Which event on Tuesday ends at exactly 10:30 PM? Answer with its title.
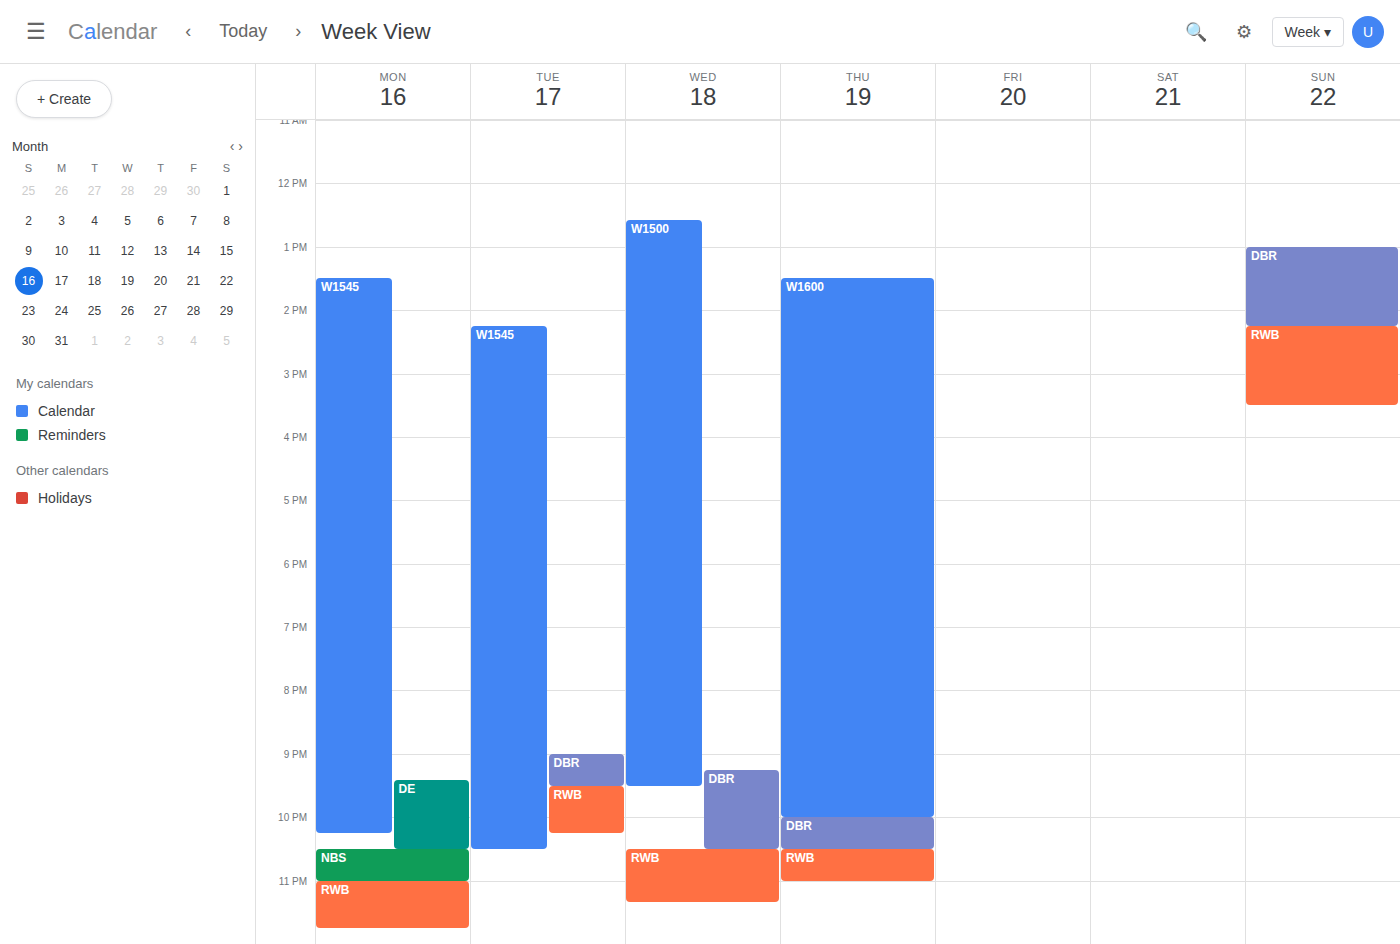
"W1545"